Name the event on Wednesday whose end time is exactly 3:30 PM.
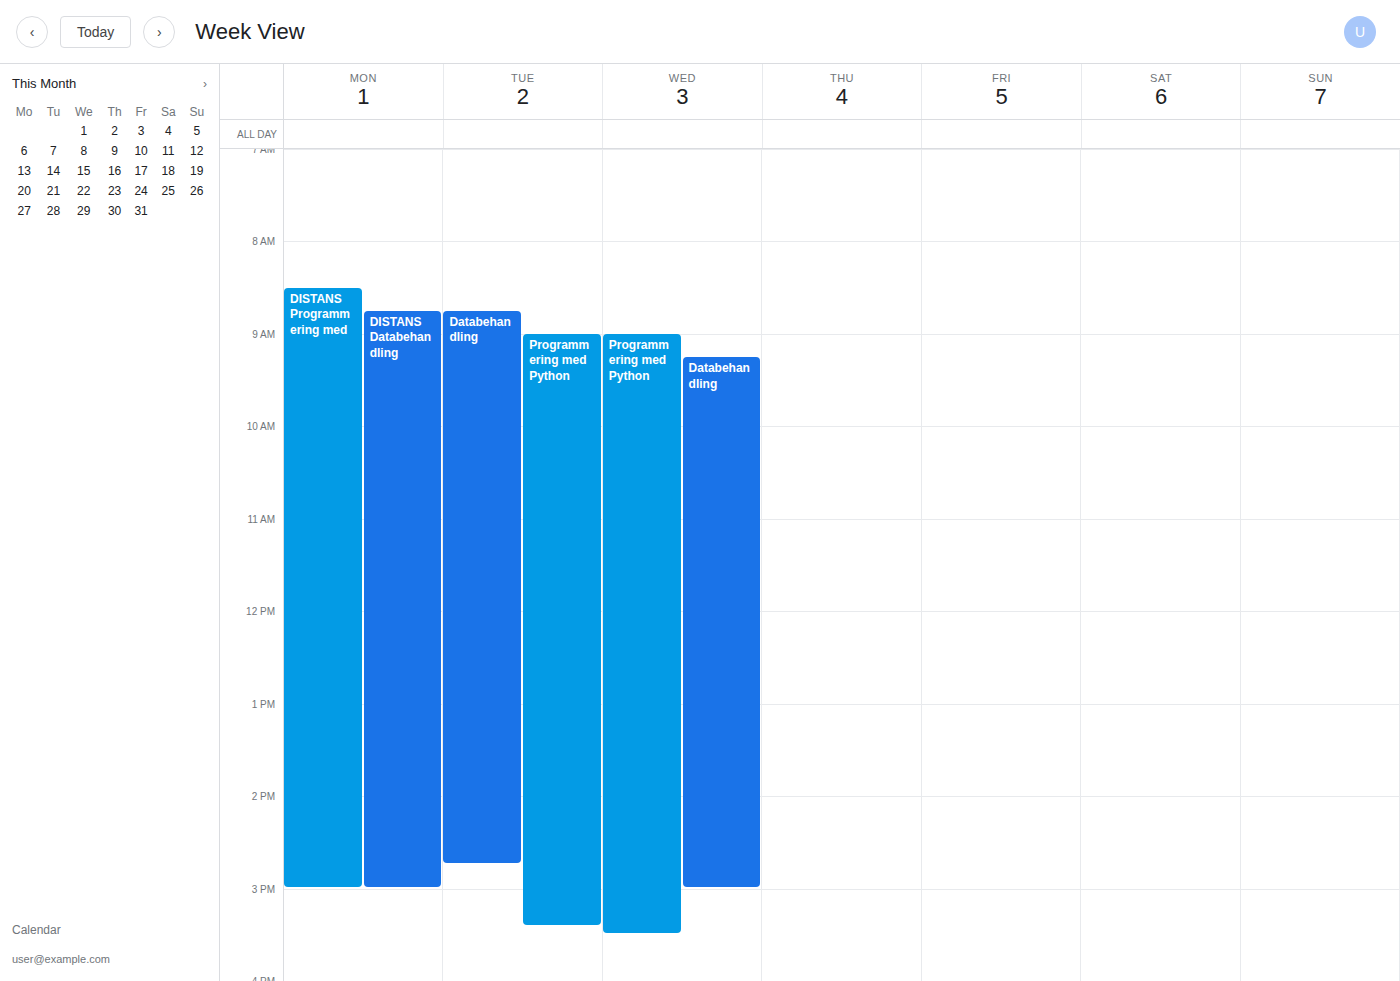
"Programmering med Python"